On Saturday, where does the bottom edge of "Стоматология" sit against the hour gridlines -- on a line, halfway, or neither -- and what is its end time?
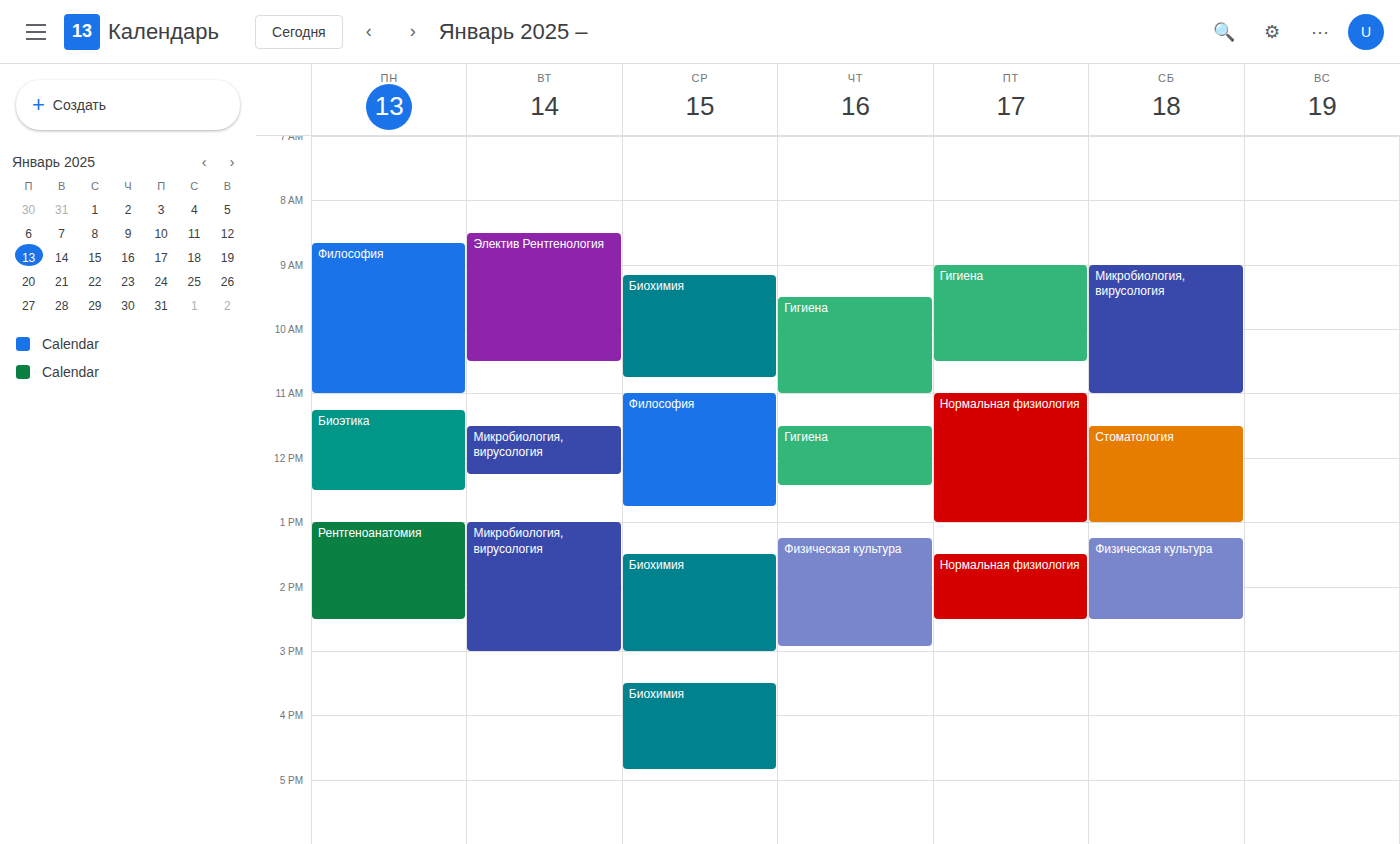
1:00 PM -- exactly on the 1 PM line.